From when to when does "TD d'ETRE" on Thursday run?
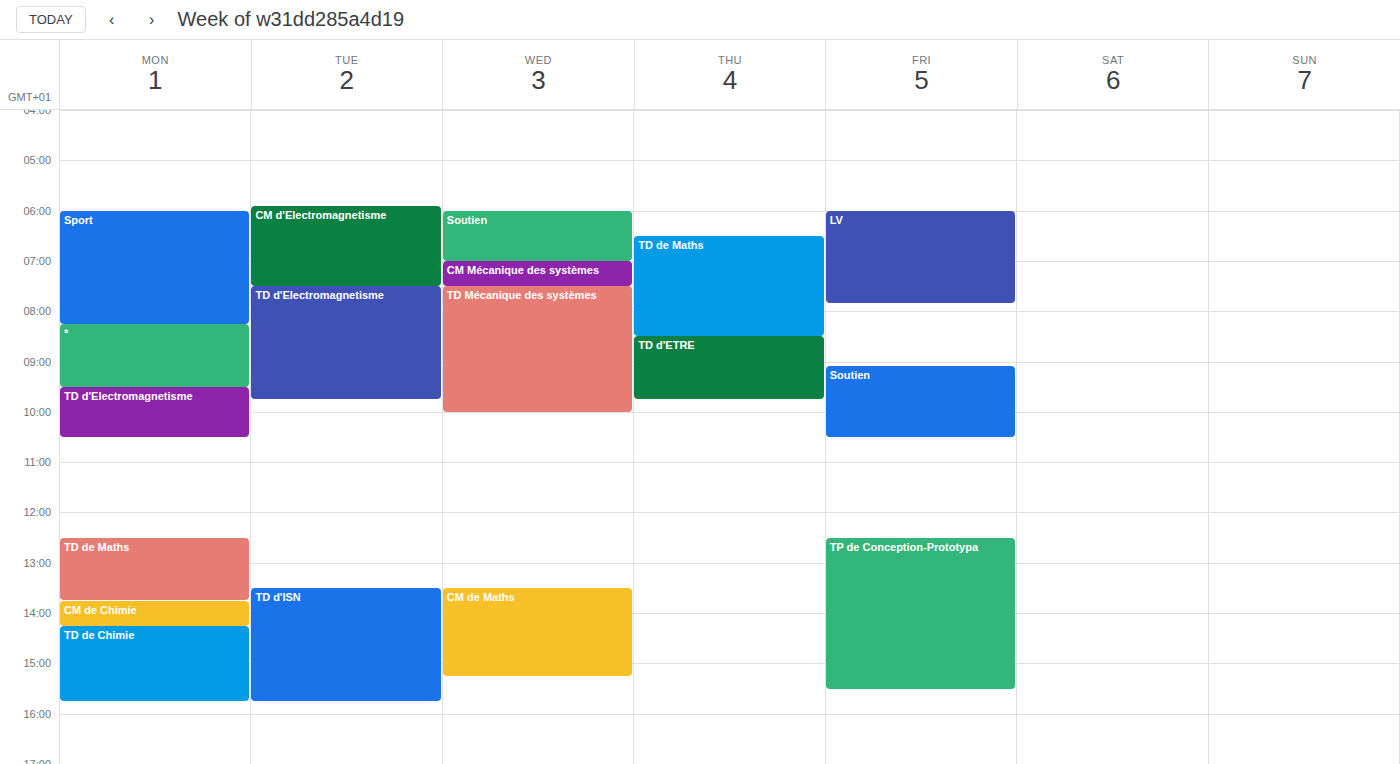
8:30 AM to 9:45 AM